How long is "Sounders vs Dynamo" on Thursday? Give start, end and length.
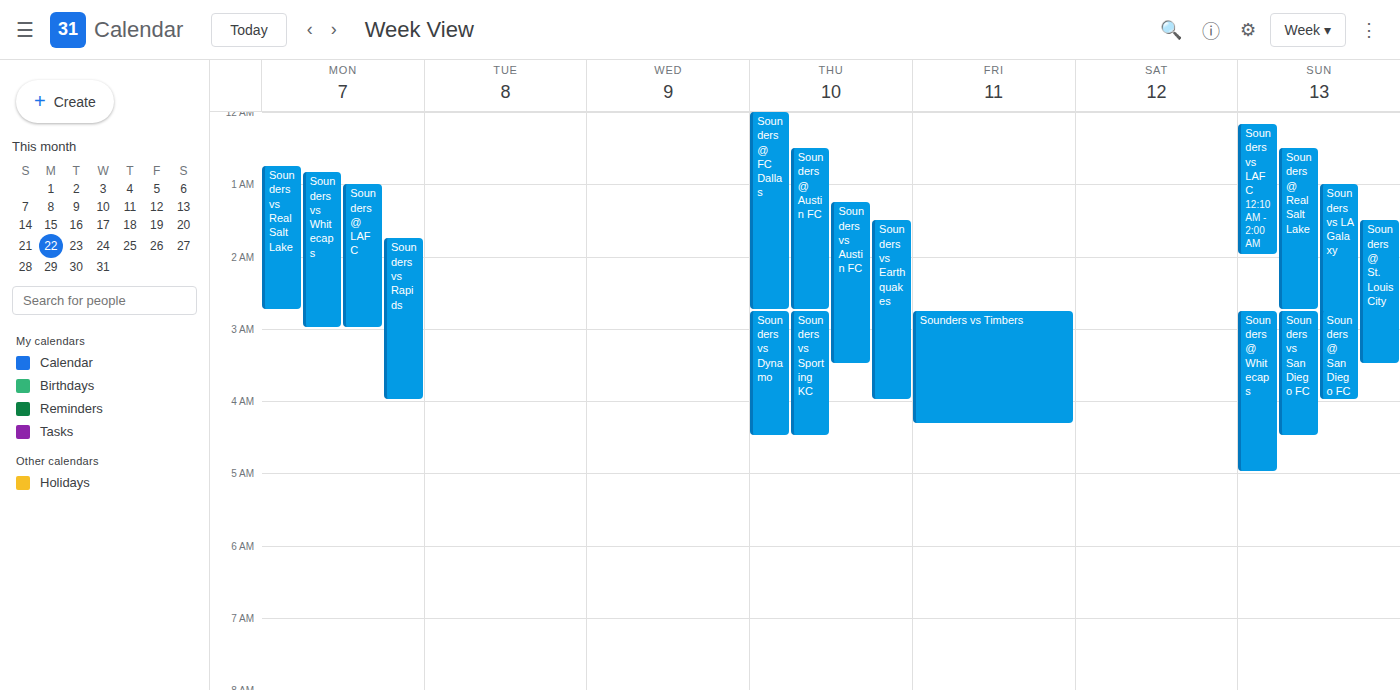
2:45 AM to 4:30 AM, 1 hour 45 minutes